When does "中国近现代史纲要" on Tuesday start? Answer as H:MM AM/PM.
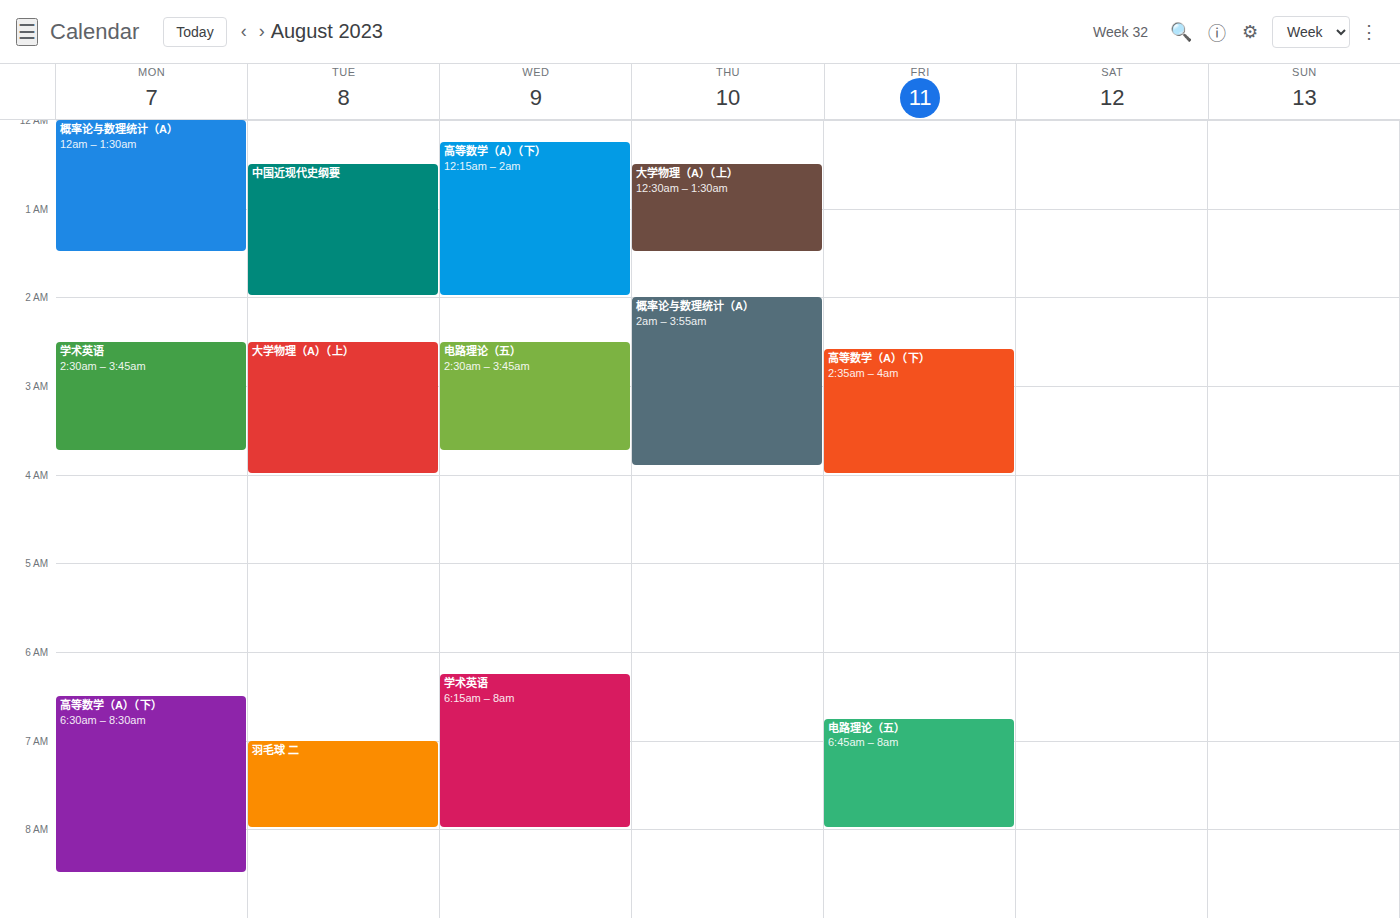
12:30 AM